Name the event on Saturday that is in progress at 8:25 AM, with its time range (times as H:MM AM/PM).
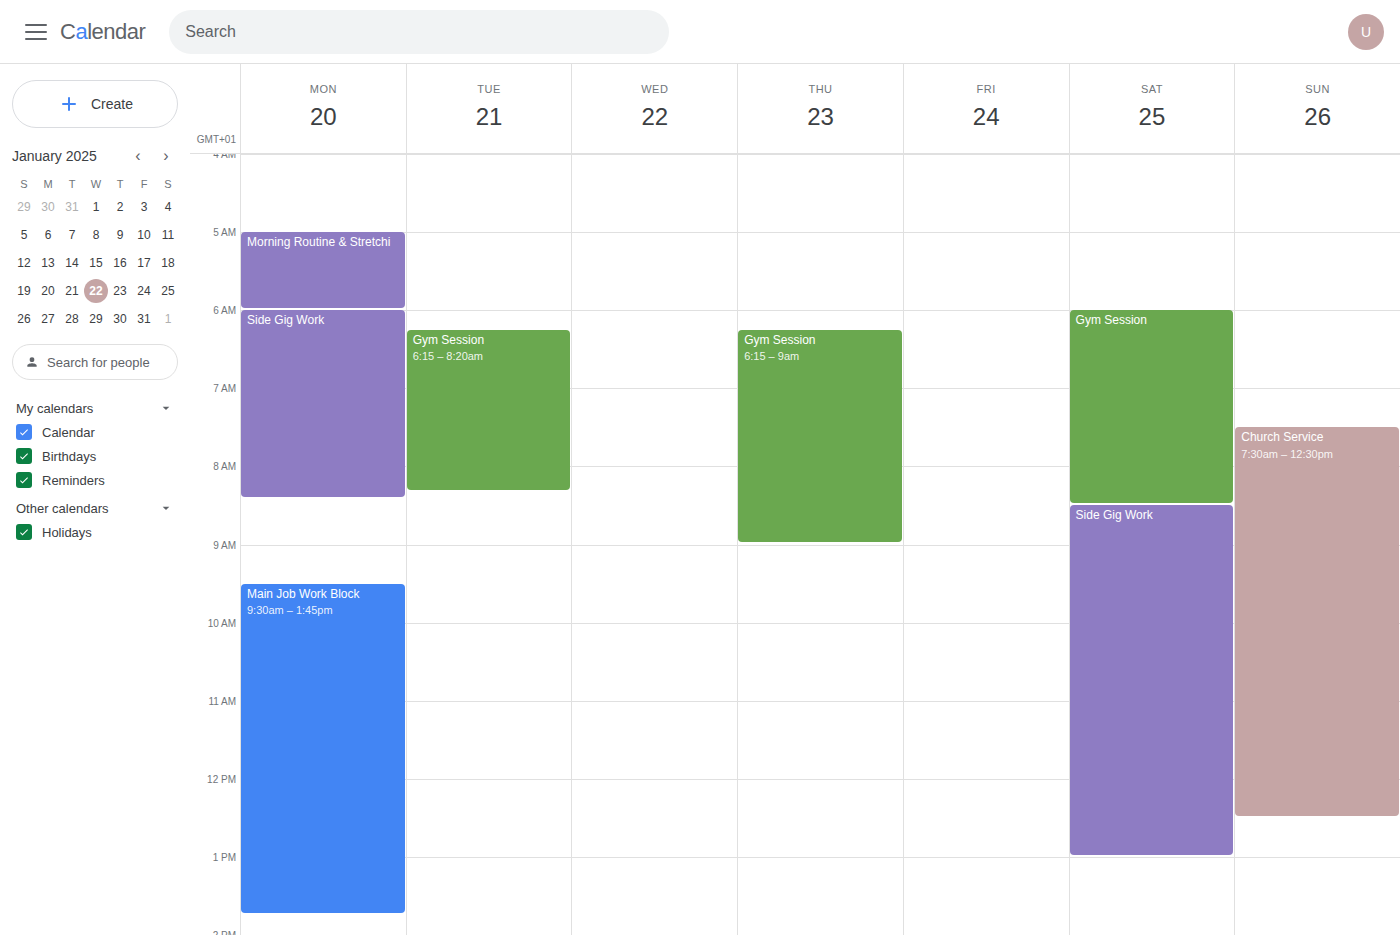
"Gym Session", 6:00 AM to 8:30 AM